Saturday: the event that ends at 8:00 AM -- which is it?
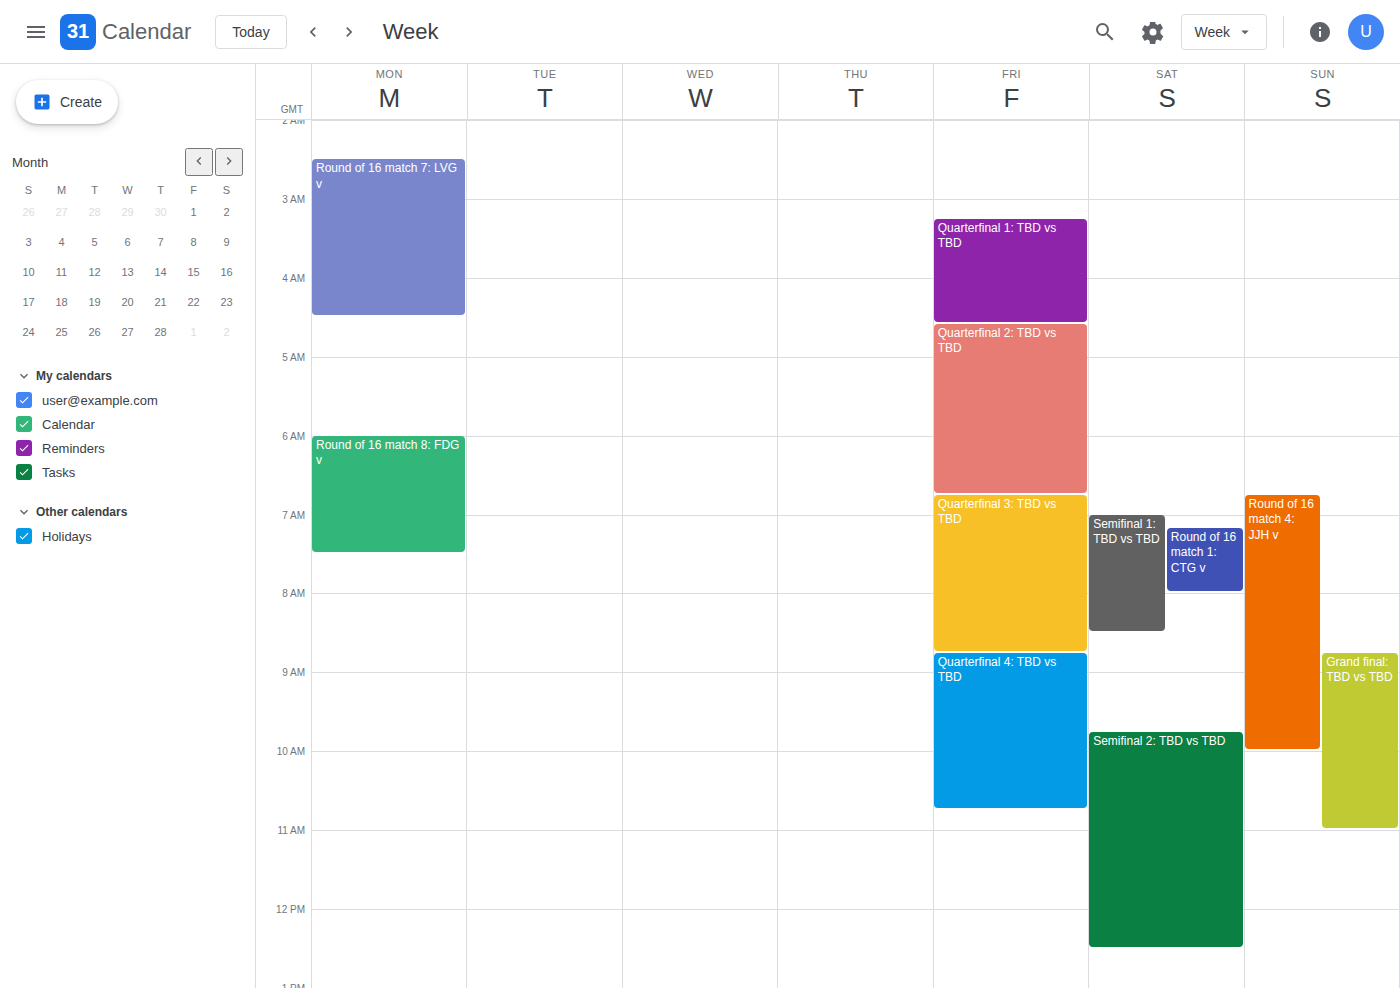
"Round of 16 match 1: CTG v"